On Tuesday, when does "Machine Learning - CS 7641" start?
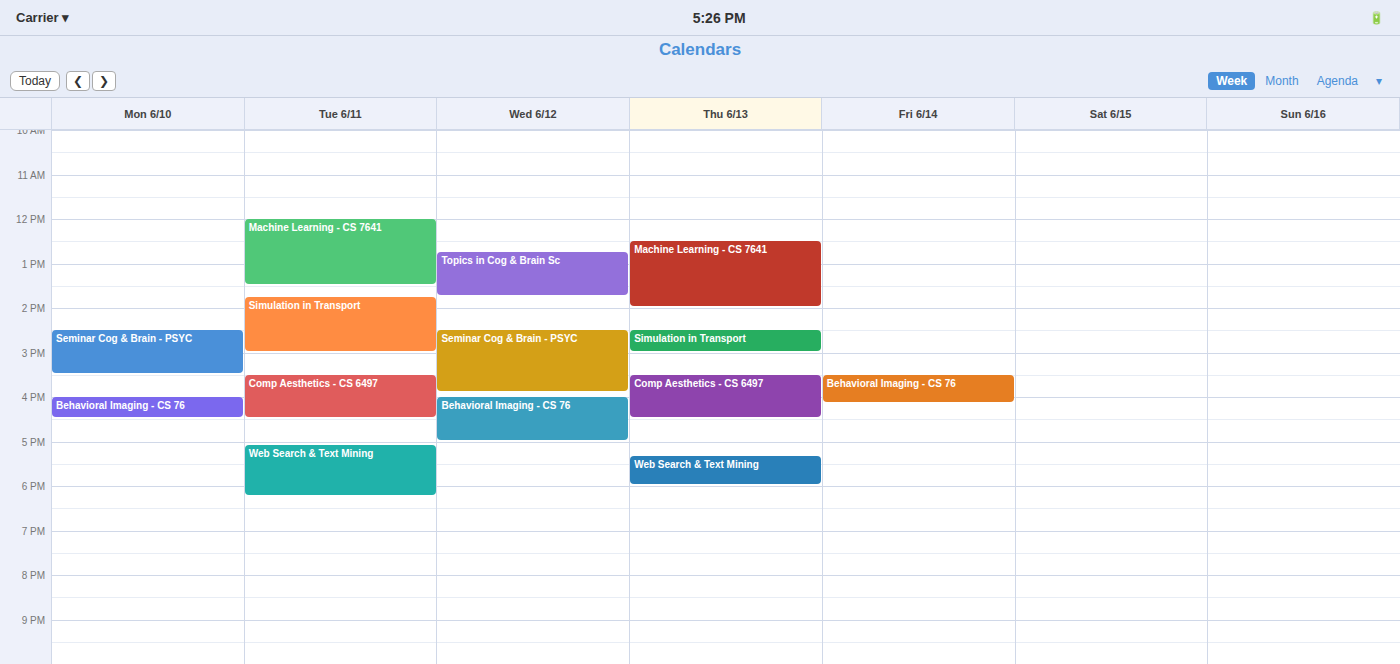
12:00 PM